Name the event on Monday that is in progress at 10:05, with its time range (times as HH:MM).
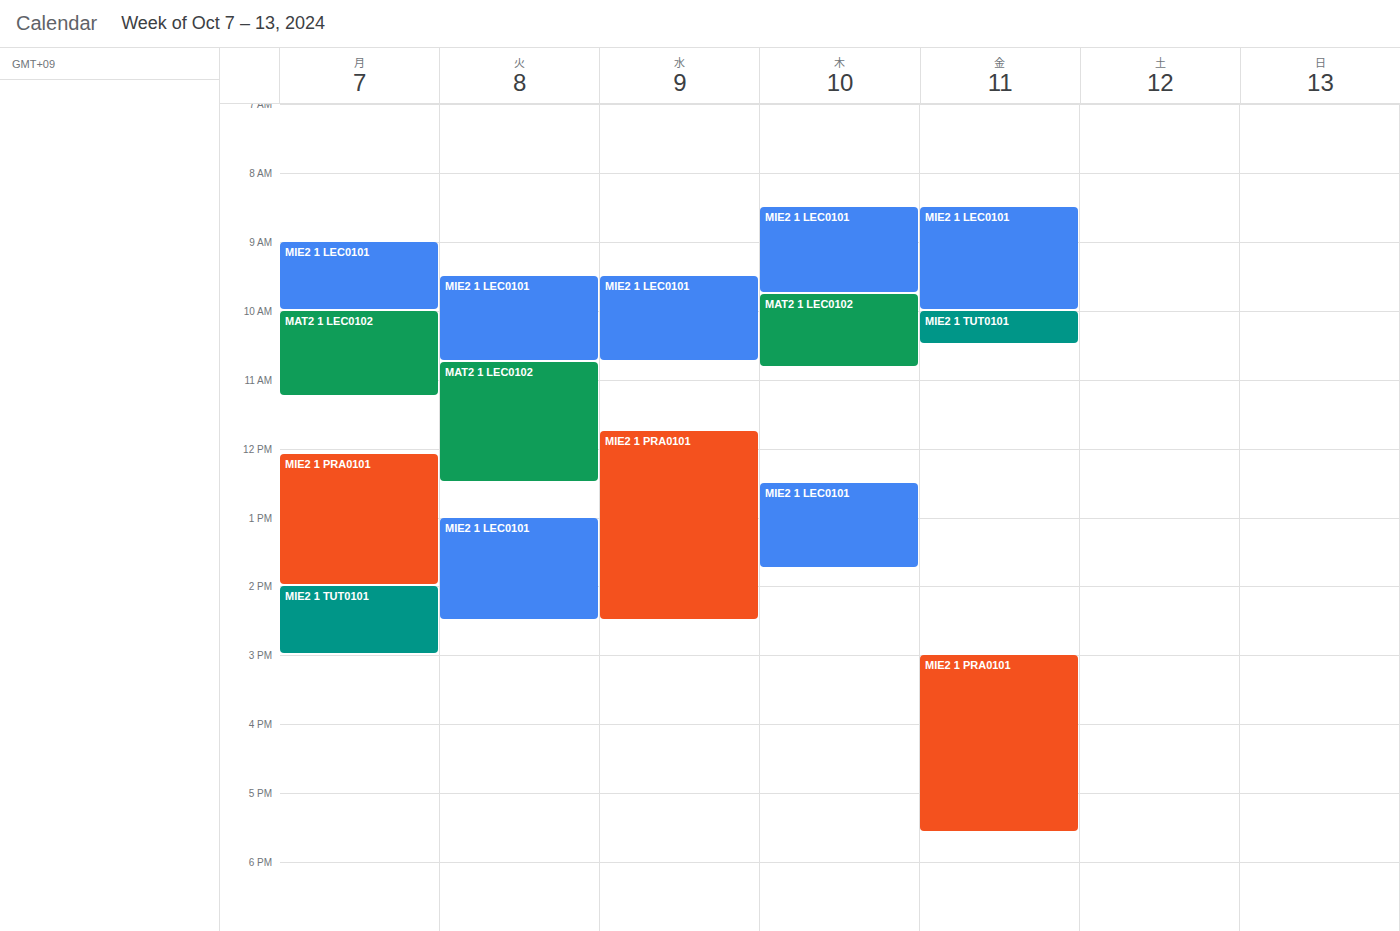
"MAT2 1 LEC0102", 10:00 to 11:15